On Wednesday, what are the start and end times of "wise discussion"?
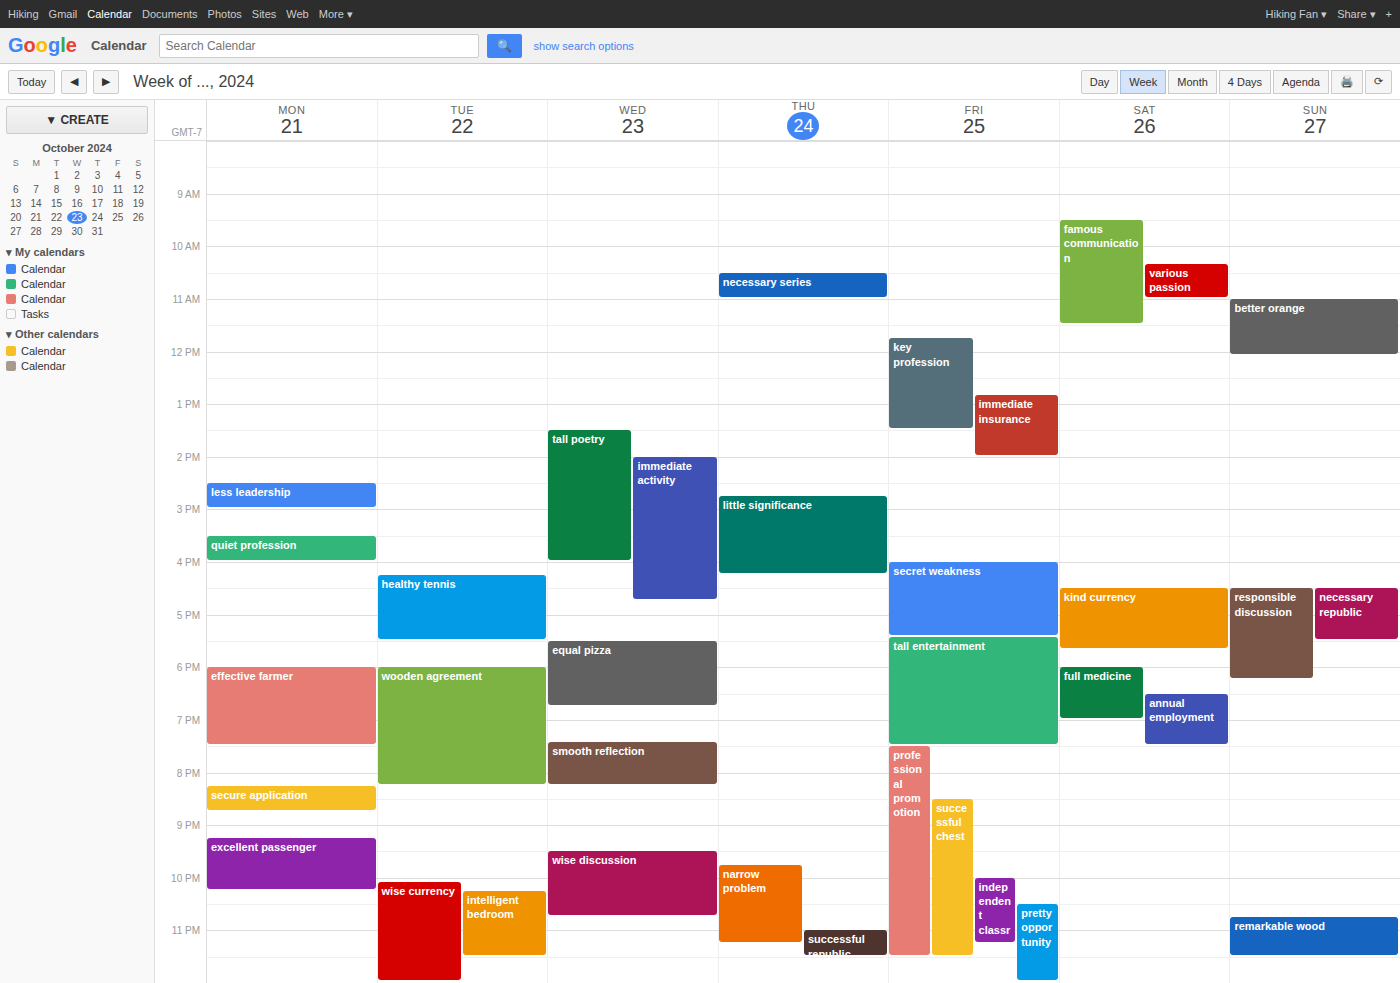
9:30 PM to 10:45 PM